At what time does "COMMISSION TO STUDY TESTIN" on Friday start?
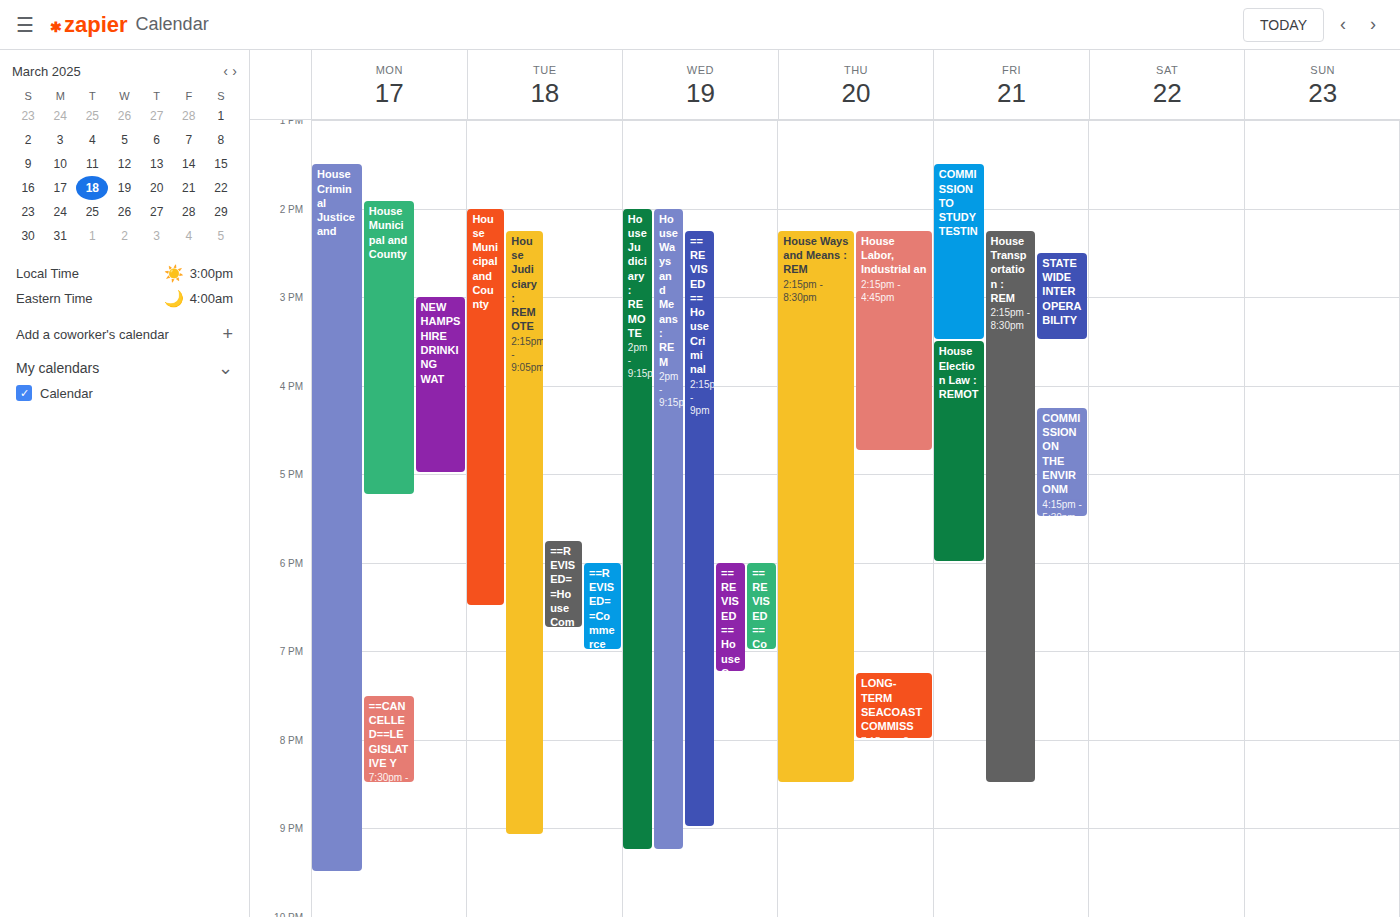
1:30 PM